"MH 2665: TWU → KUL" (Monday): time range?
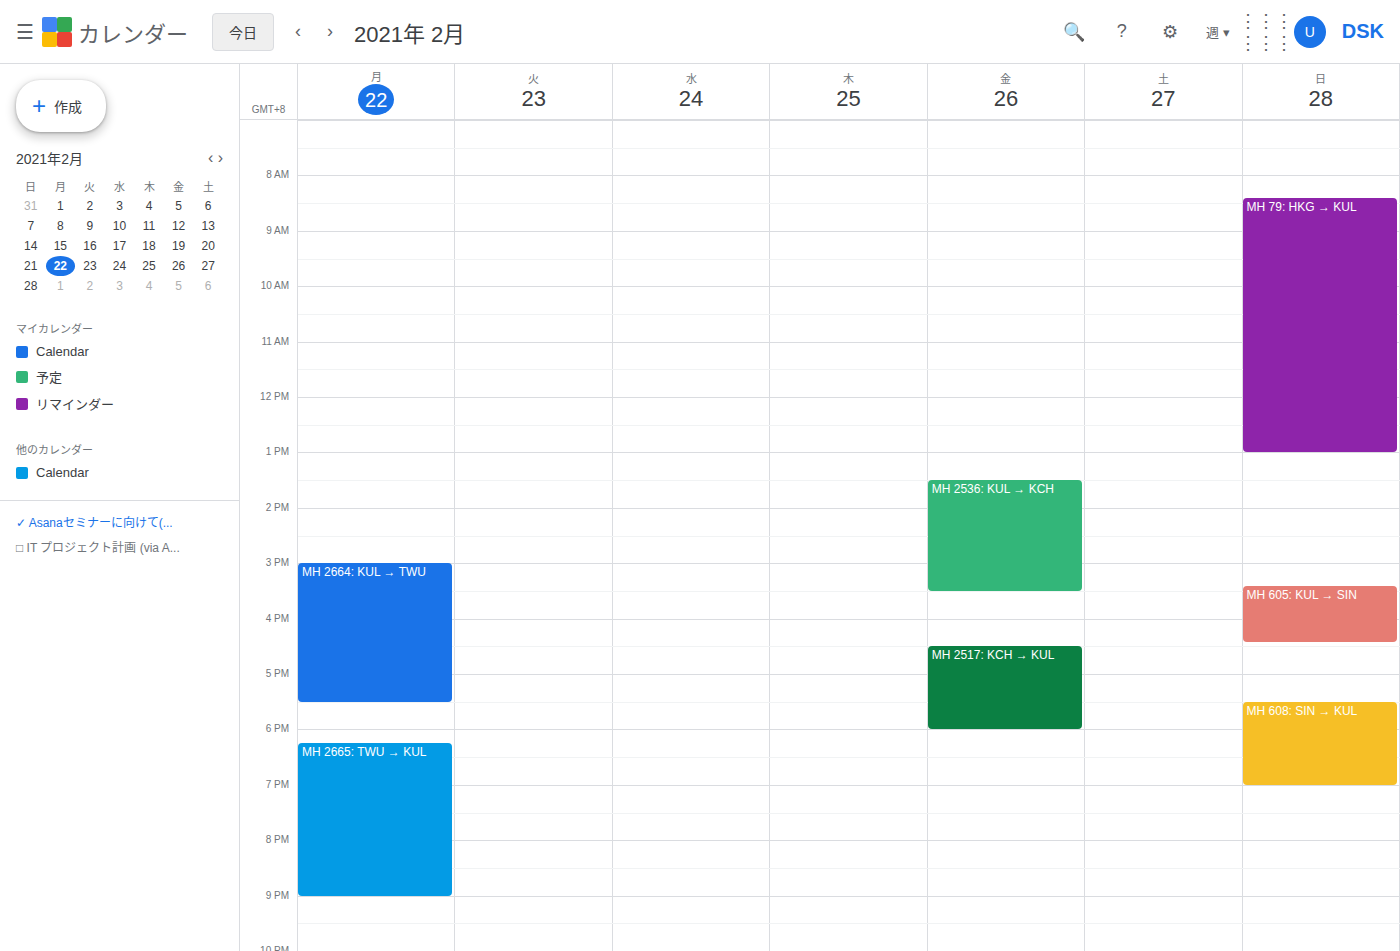
6:15 PM to 9:00 PM